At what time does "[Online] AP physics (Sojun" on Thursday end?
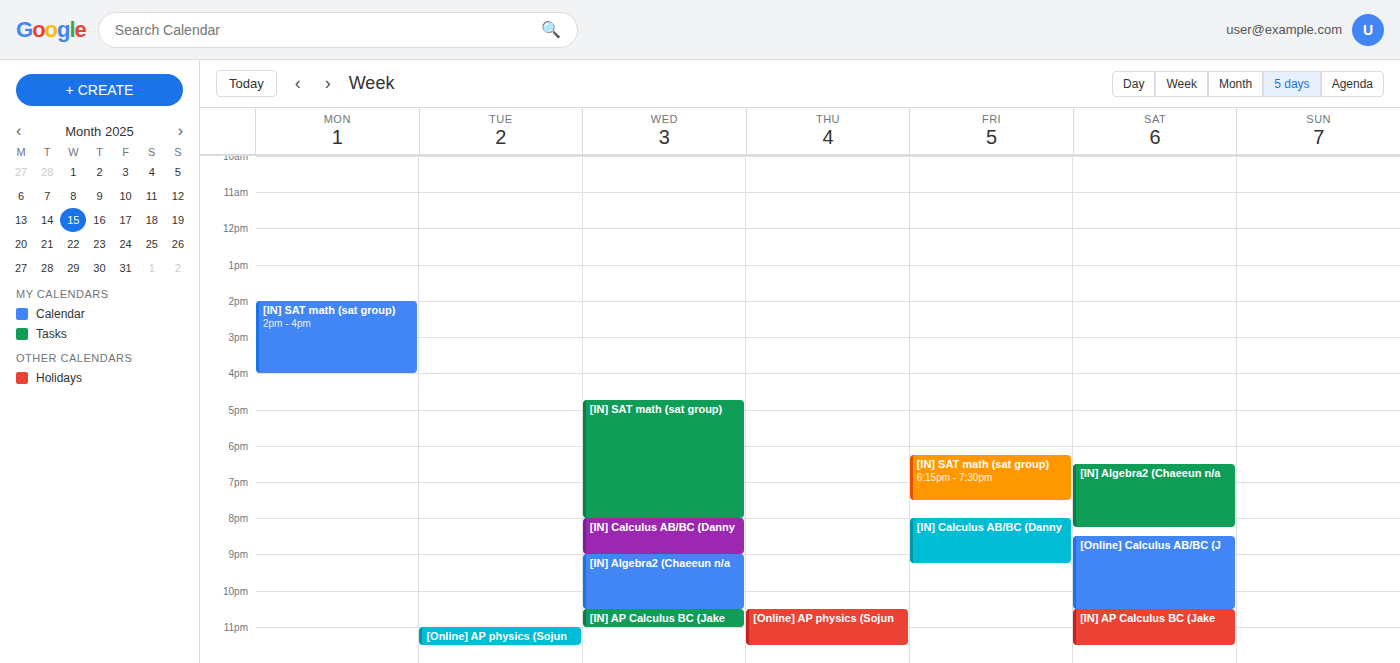
11:30 PM